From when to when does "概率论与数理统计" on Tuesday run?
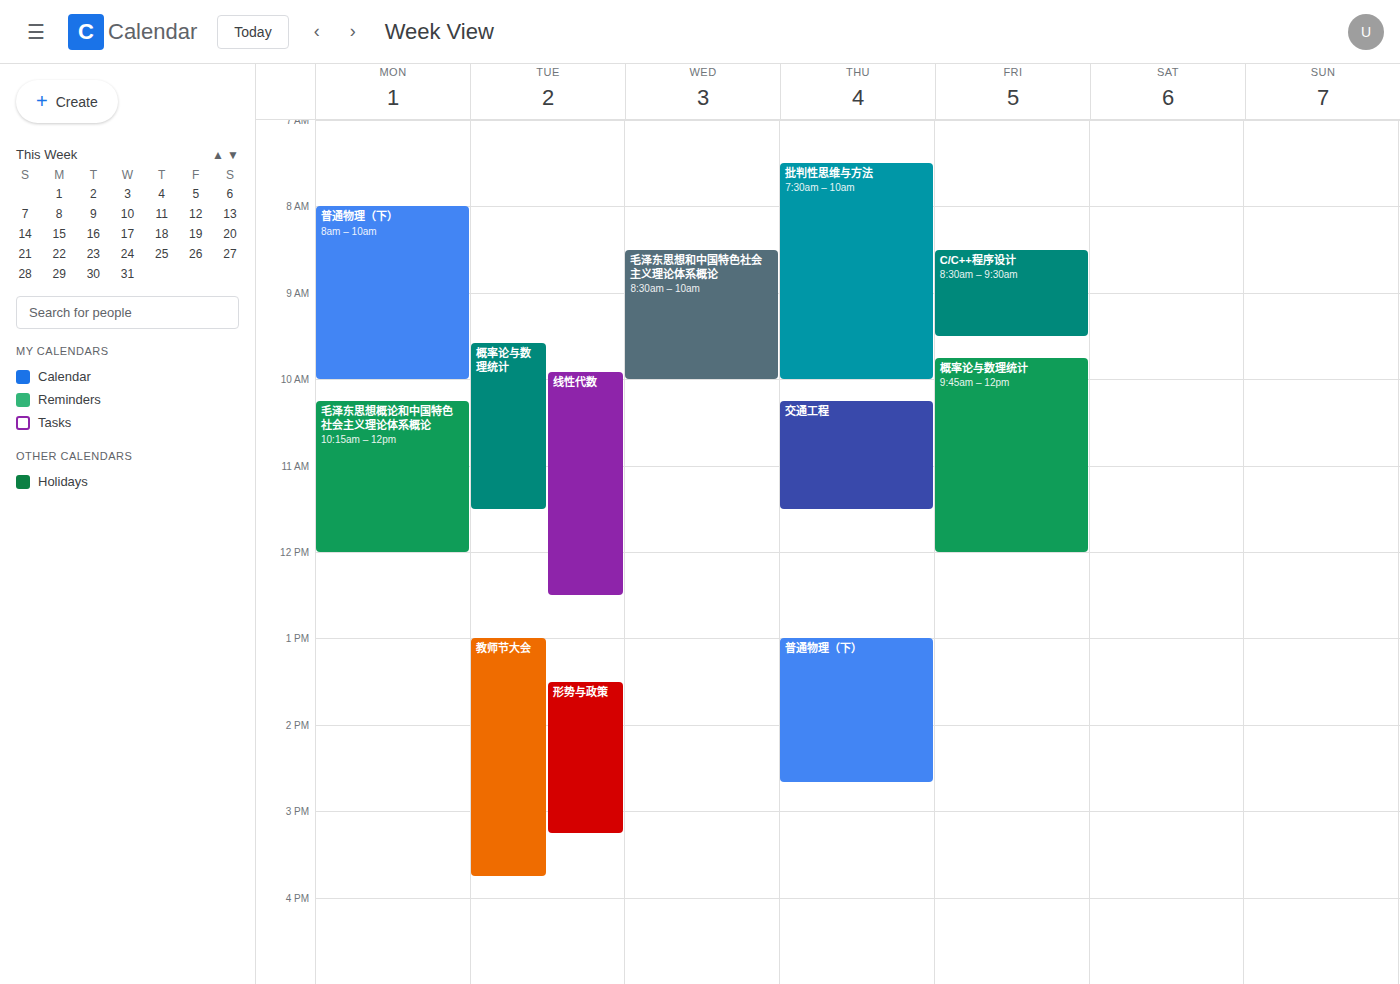
9:35 AM to 11:30 AM